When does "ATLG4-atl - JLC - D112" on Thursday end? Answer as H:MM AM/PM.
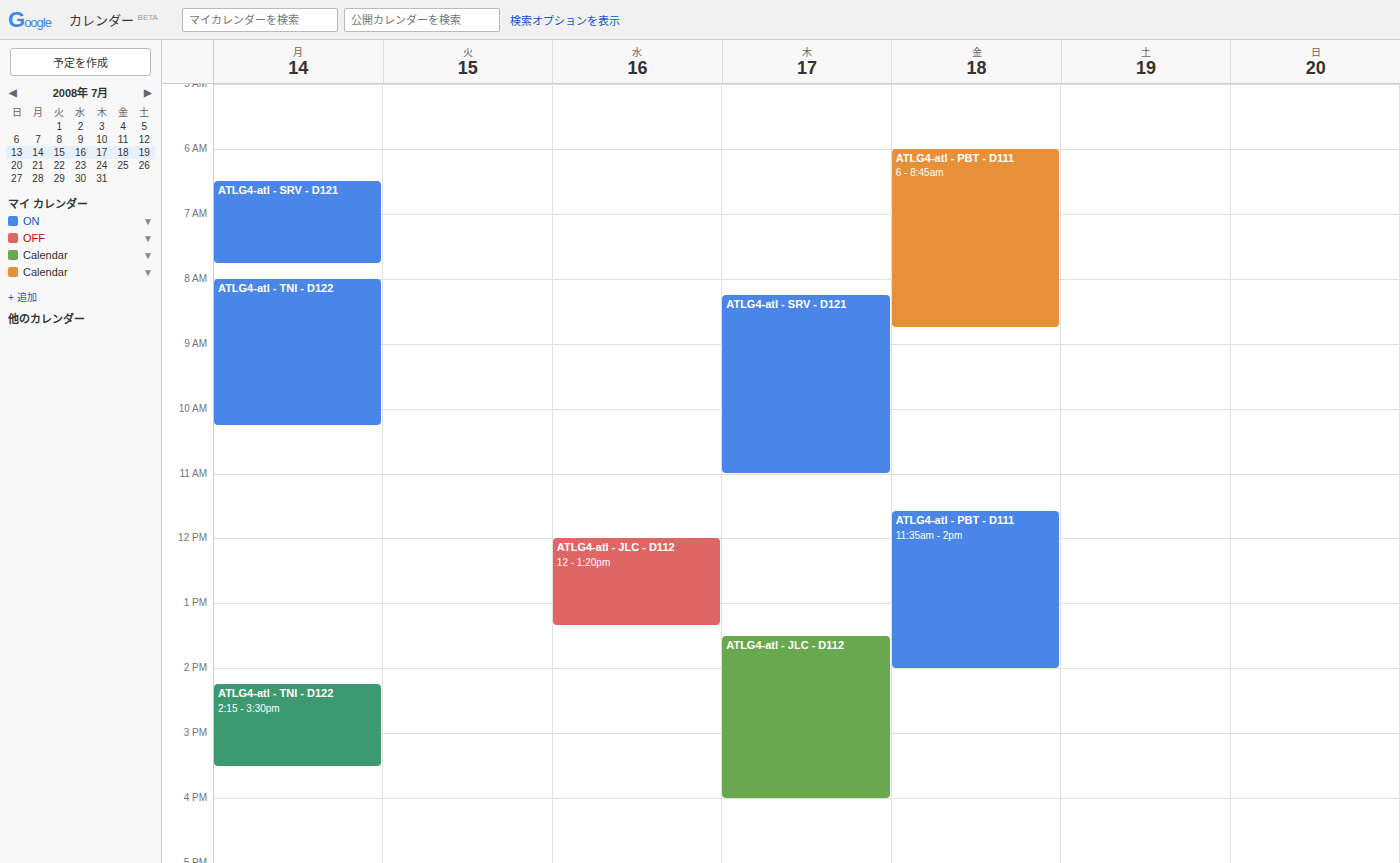
4:00 PM